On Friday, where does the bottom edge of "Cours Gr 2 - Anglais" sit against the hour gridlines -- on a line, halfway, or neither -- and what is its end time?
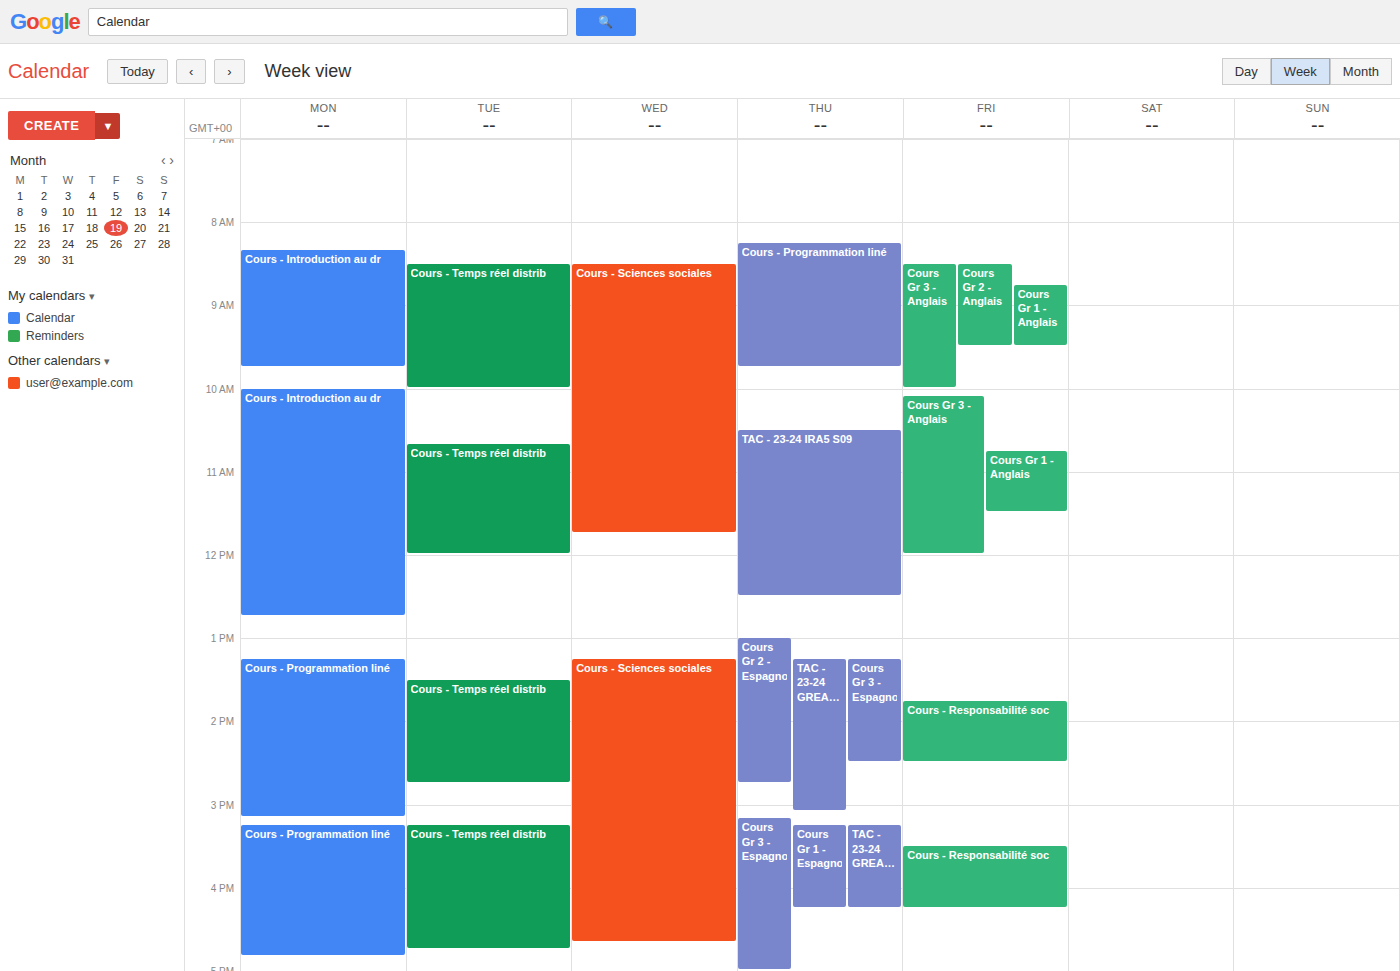
9:30 AM -- halfway between the 9 AM and 10 AM lines.